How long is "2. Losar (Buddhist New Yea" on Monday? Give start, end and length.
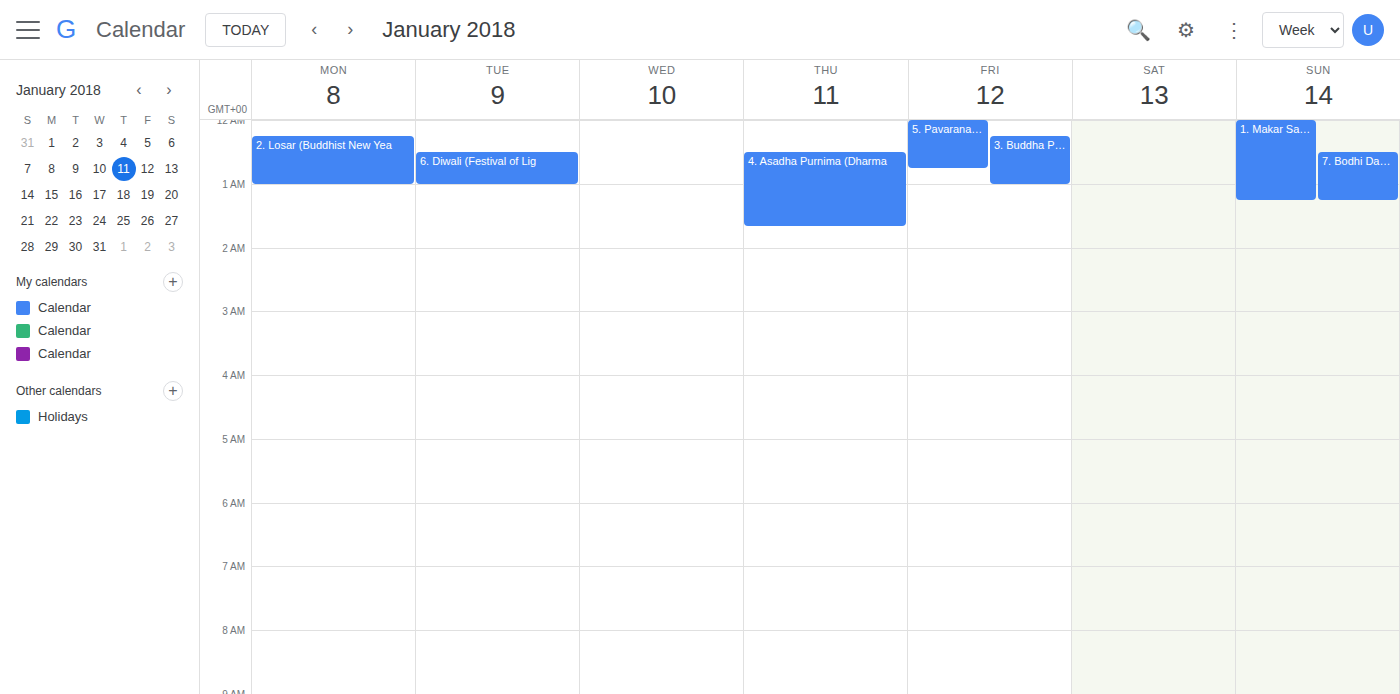
12:15 AM to 1:00 AM, 45 minutes